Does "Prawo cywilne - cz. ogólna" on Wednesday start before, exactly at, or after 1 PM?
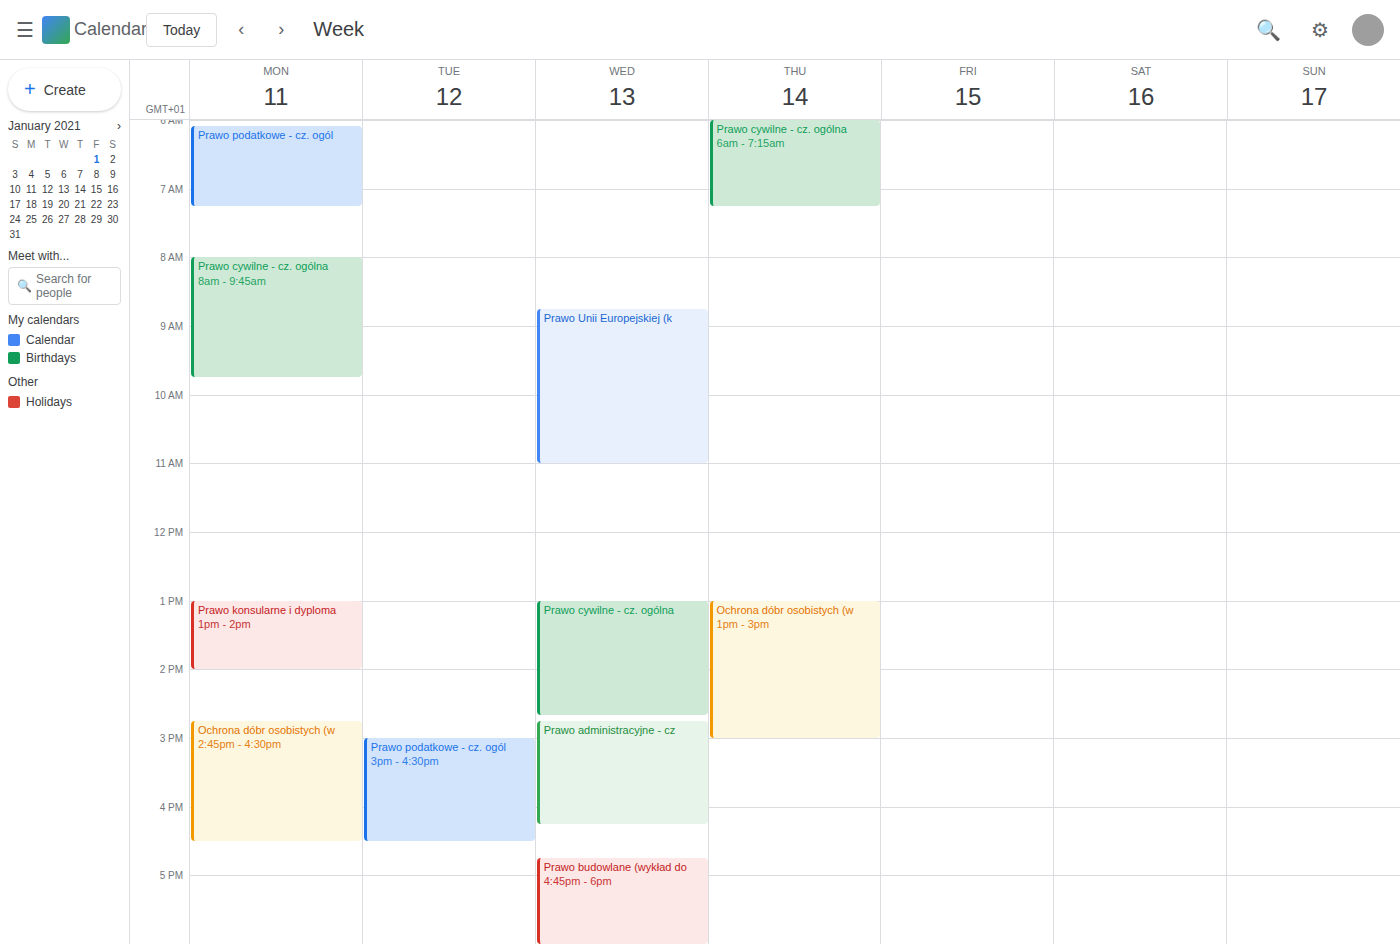
1:00 PM -- exactly at 1 PM, on the 1 PM line.